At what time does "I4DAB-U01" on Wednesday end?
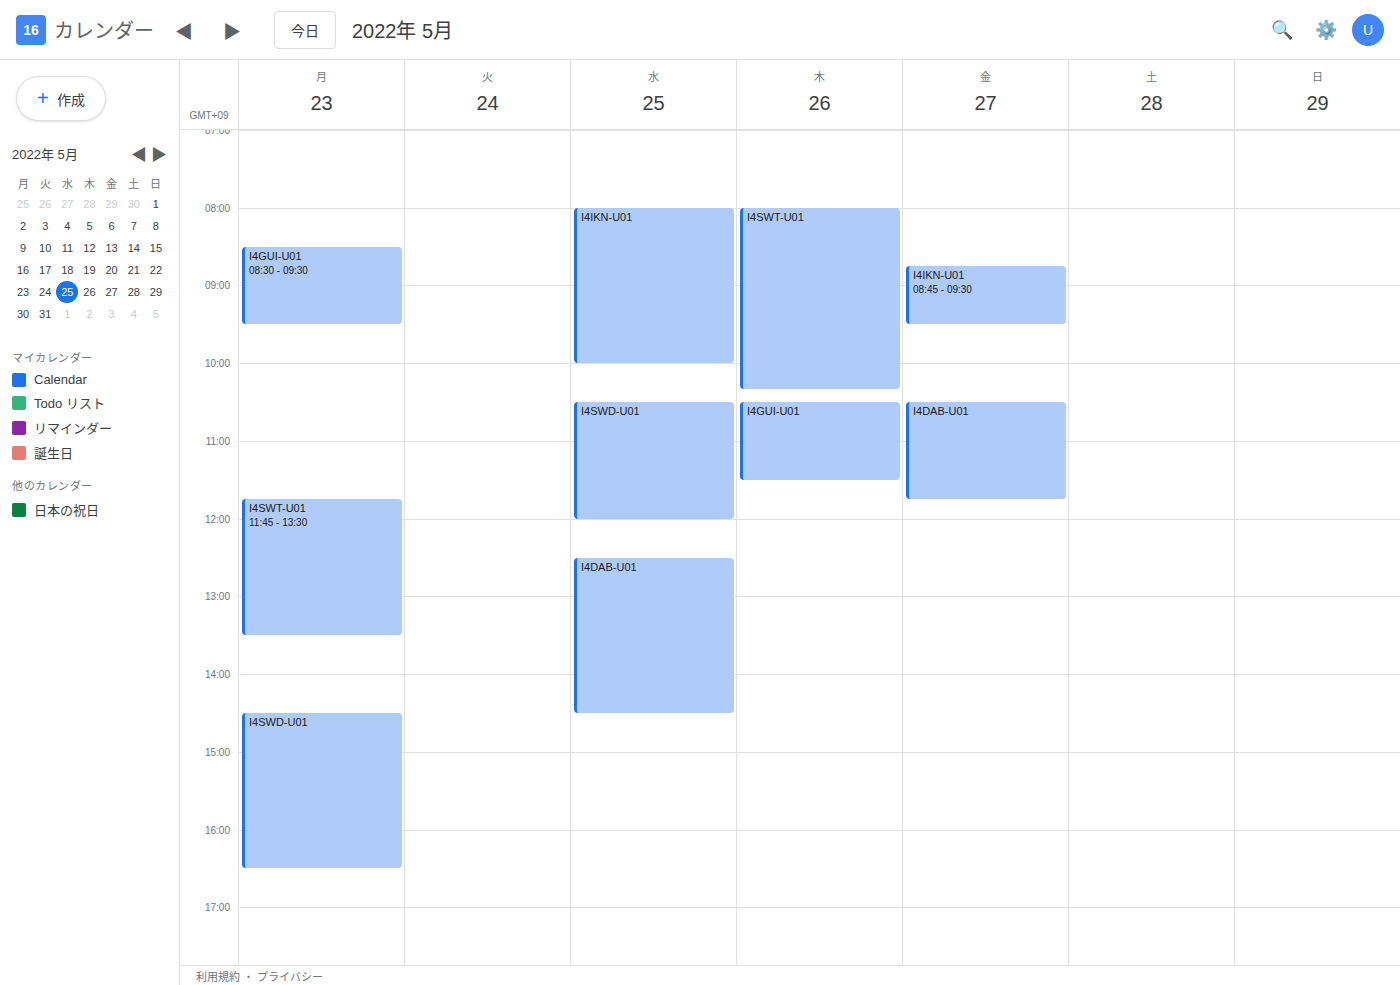
2:30 PM